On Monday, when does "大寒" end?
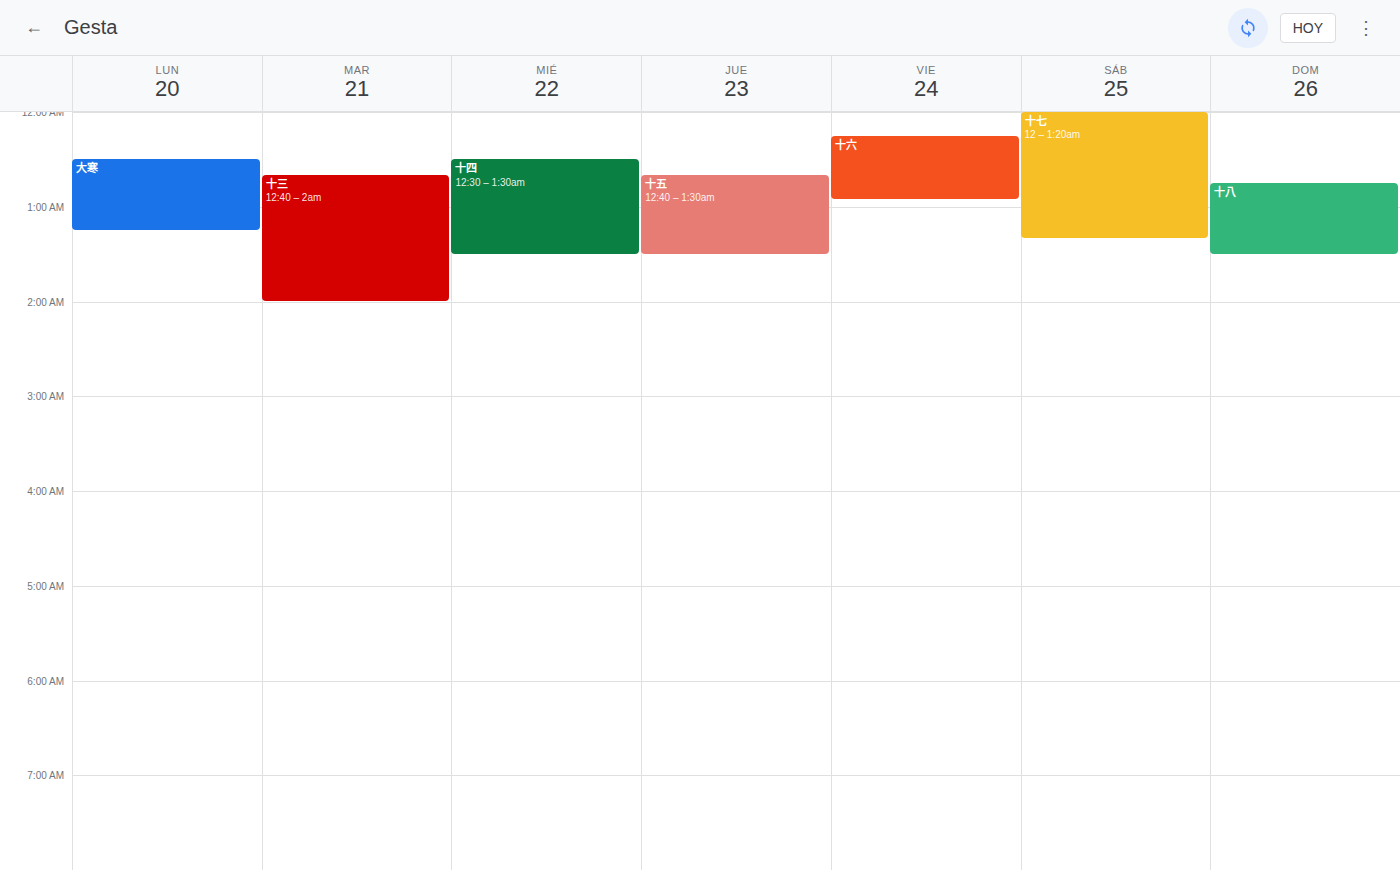
1:15 AM